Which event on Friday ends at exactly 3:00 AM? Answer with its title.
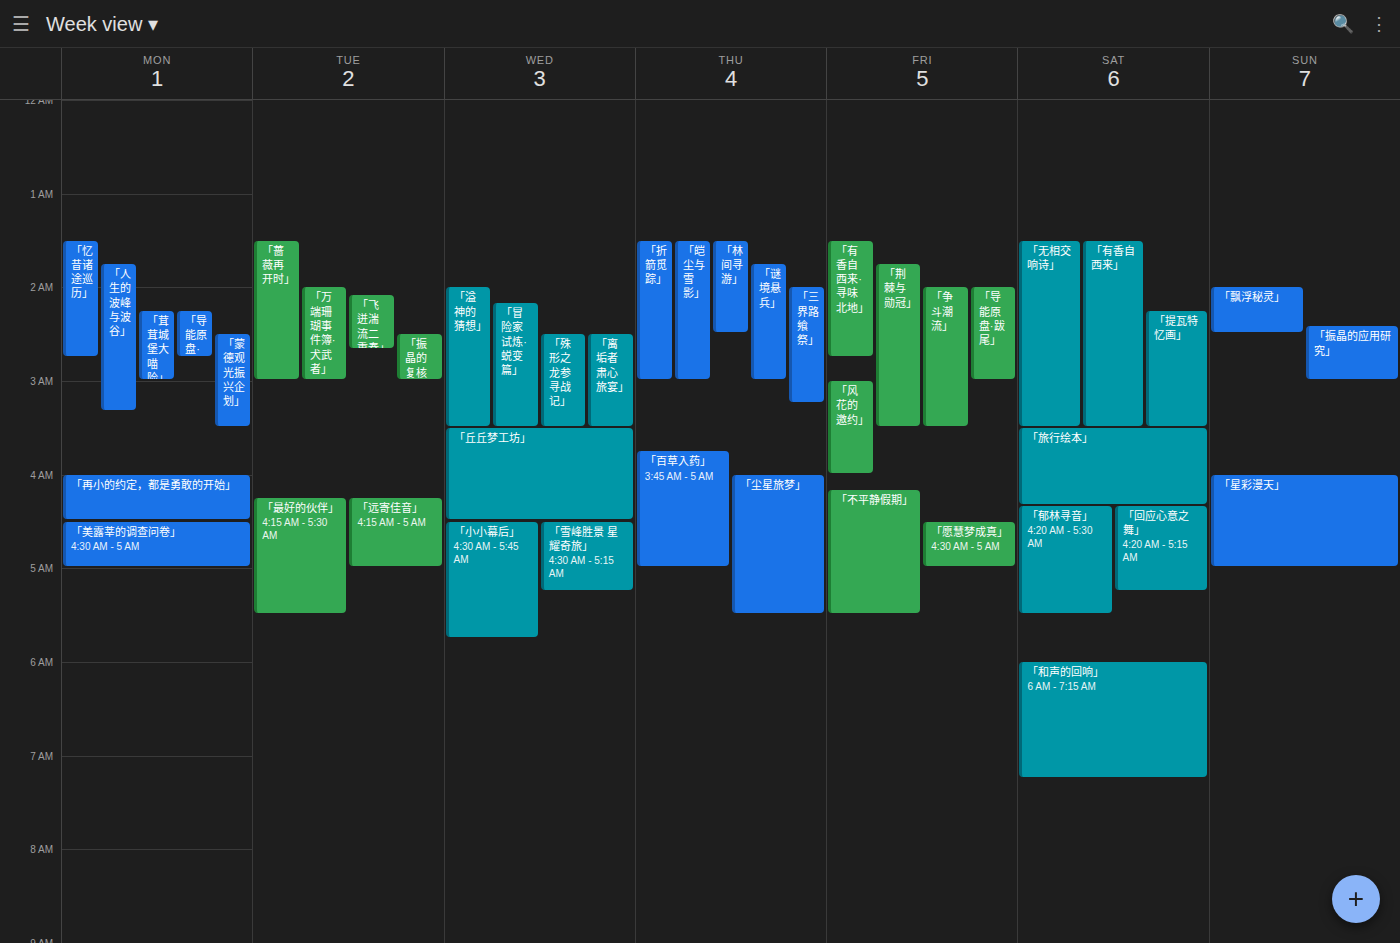
"「导能原盘·跋尾」"